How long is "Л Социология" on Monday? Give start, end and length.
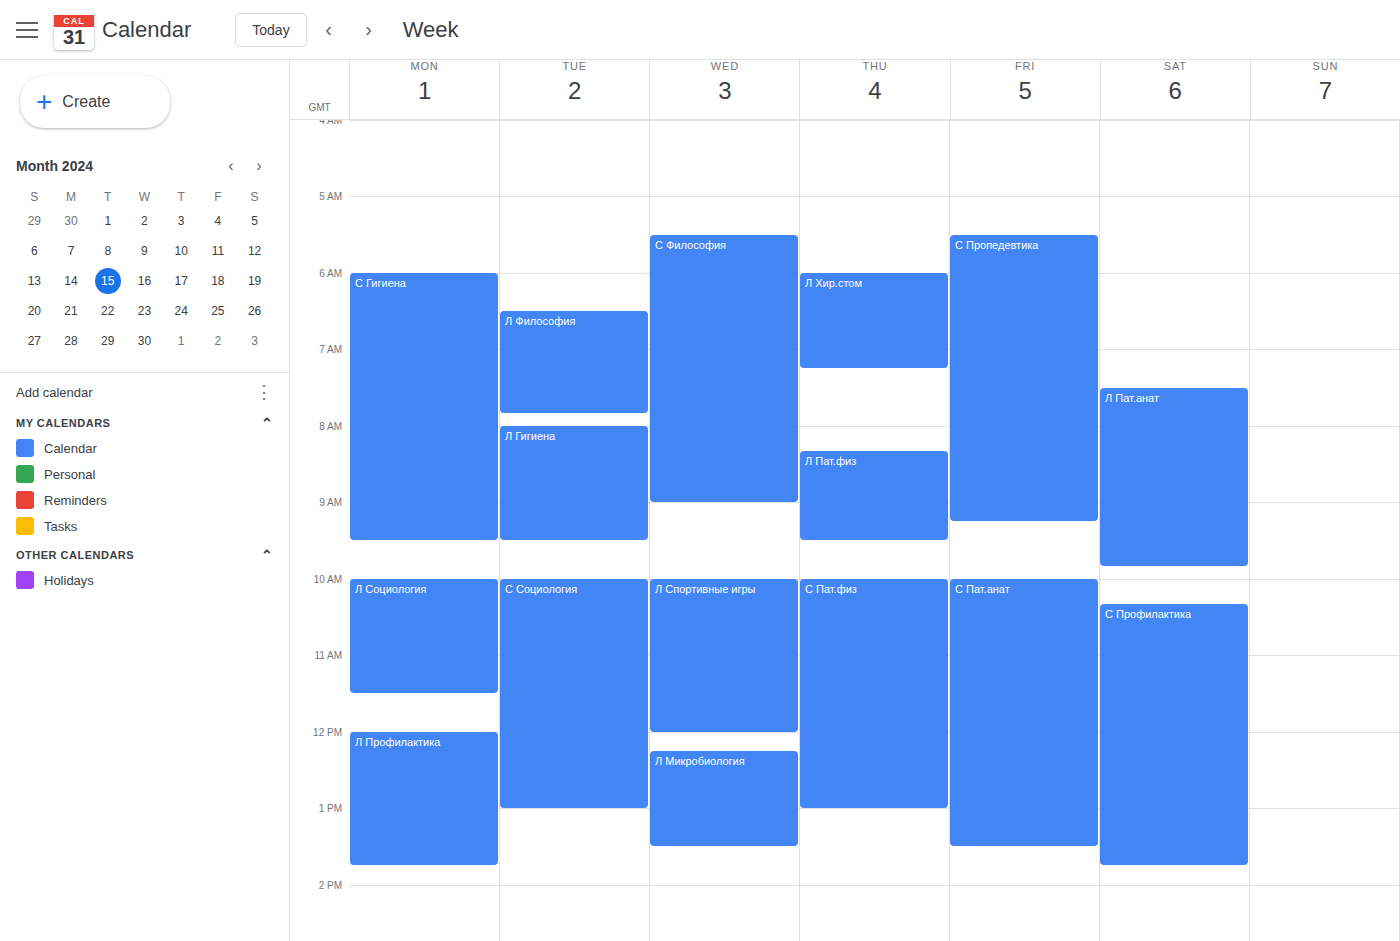
10:00 AM to 11:30 AM, 1 hour 30 minutes